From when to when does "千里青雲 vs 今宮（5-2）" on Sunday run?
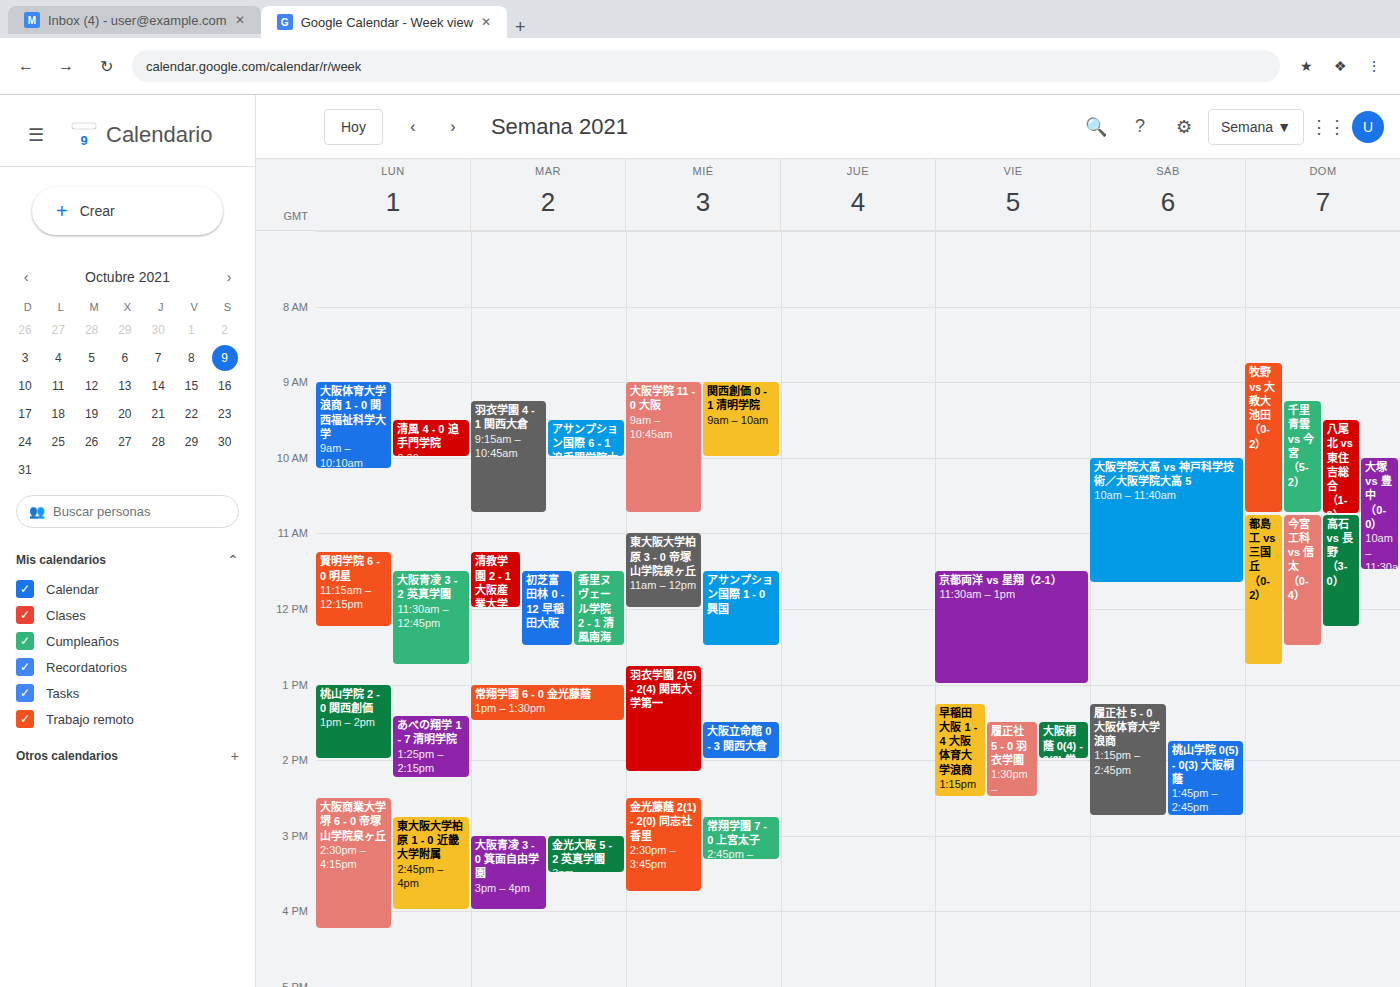
09:15 to 10:45